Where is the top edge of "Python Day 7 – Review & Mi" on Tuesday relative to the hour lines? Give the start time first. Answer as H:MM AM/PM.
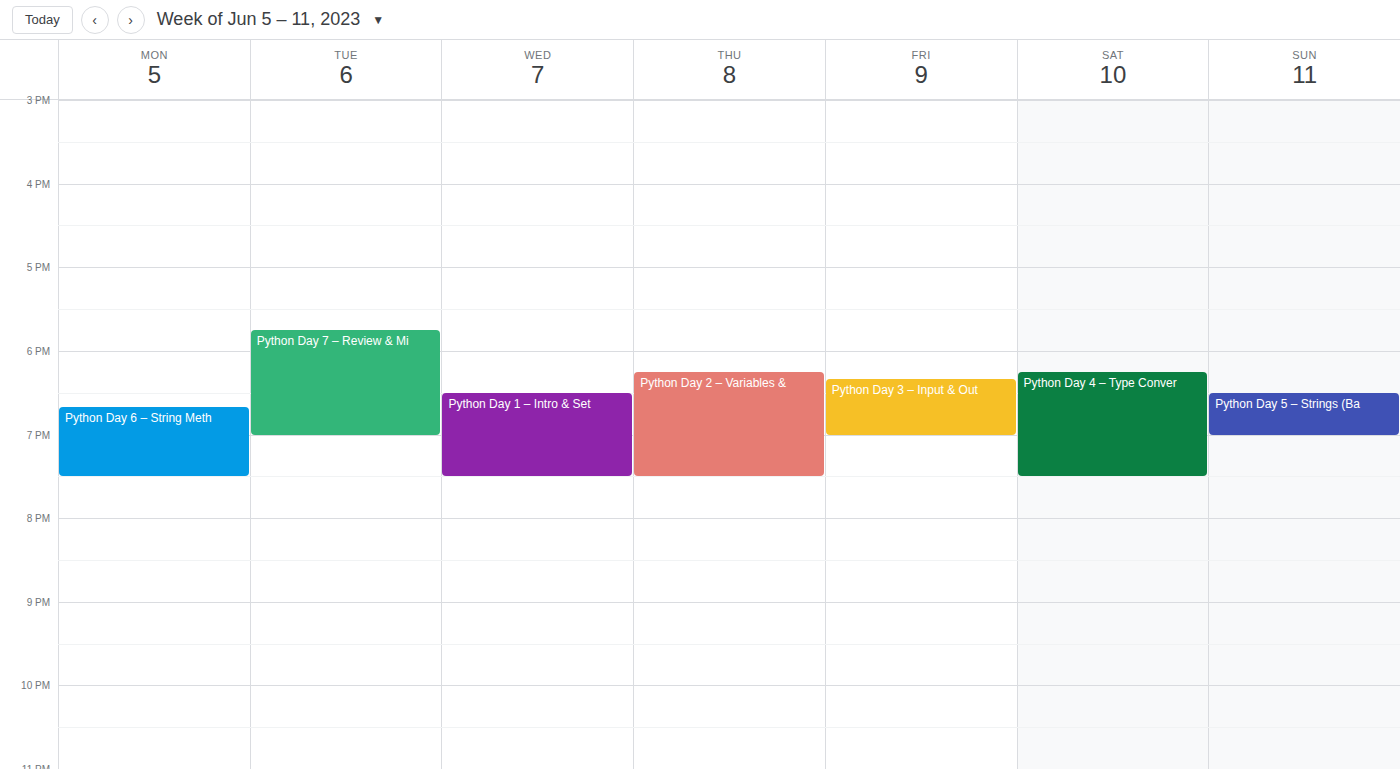
5:45 PM -- neither: three quarters of the way from the 5 PM line to the 6 PM line.